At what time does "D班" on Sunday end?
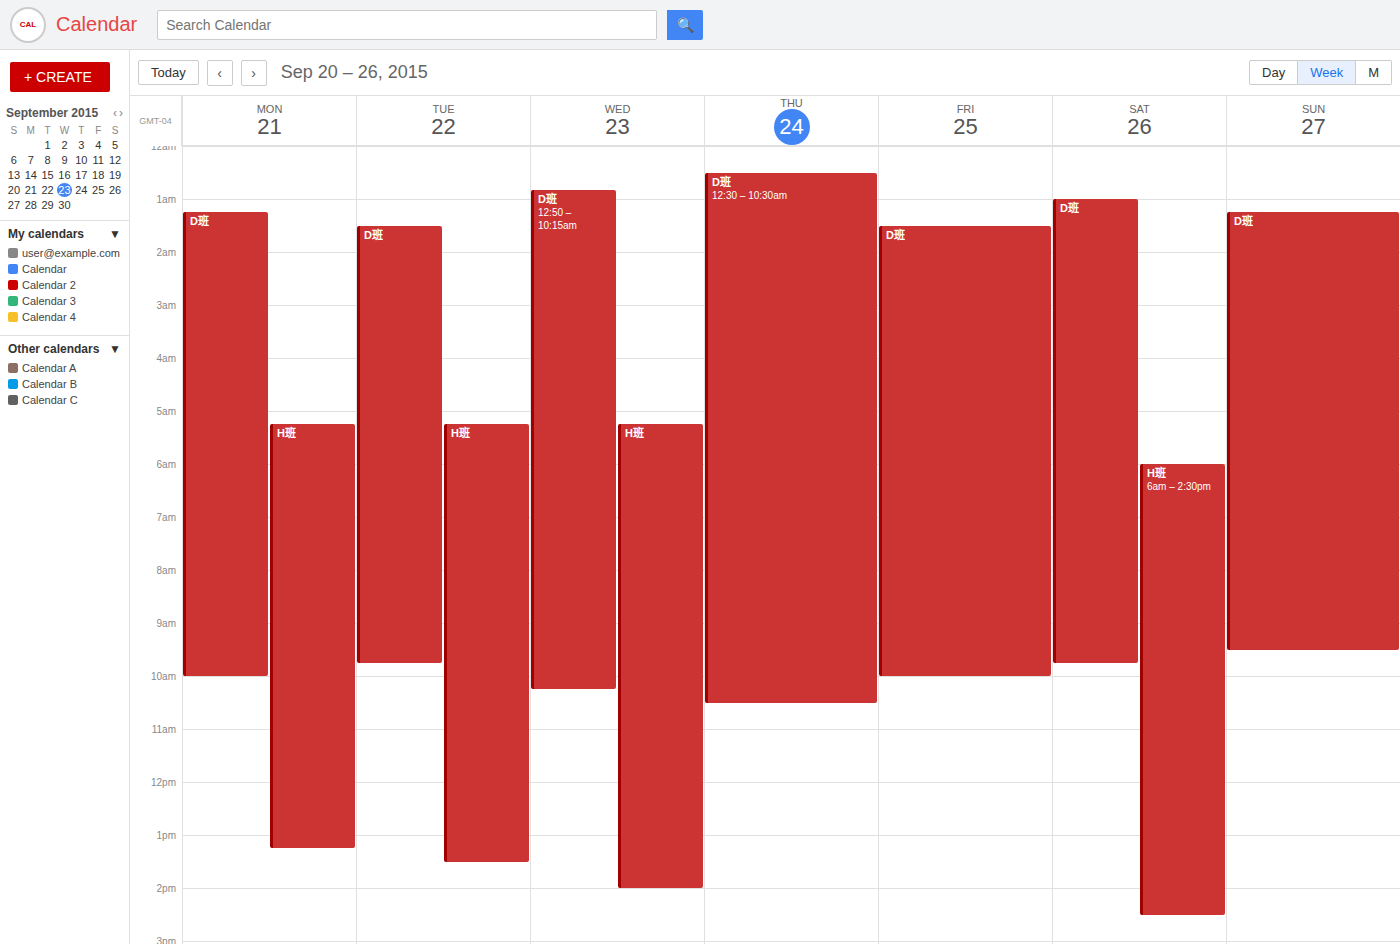
9:30 AM